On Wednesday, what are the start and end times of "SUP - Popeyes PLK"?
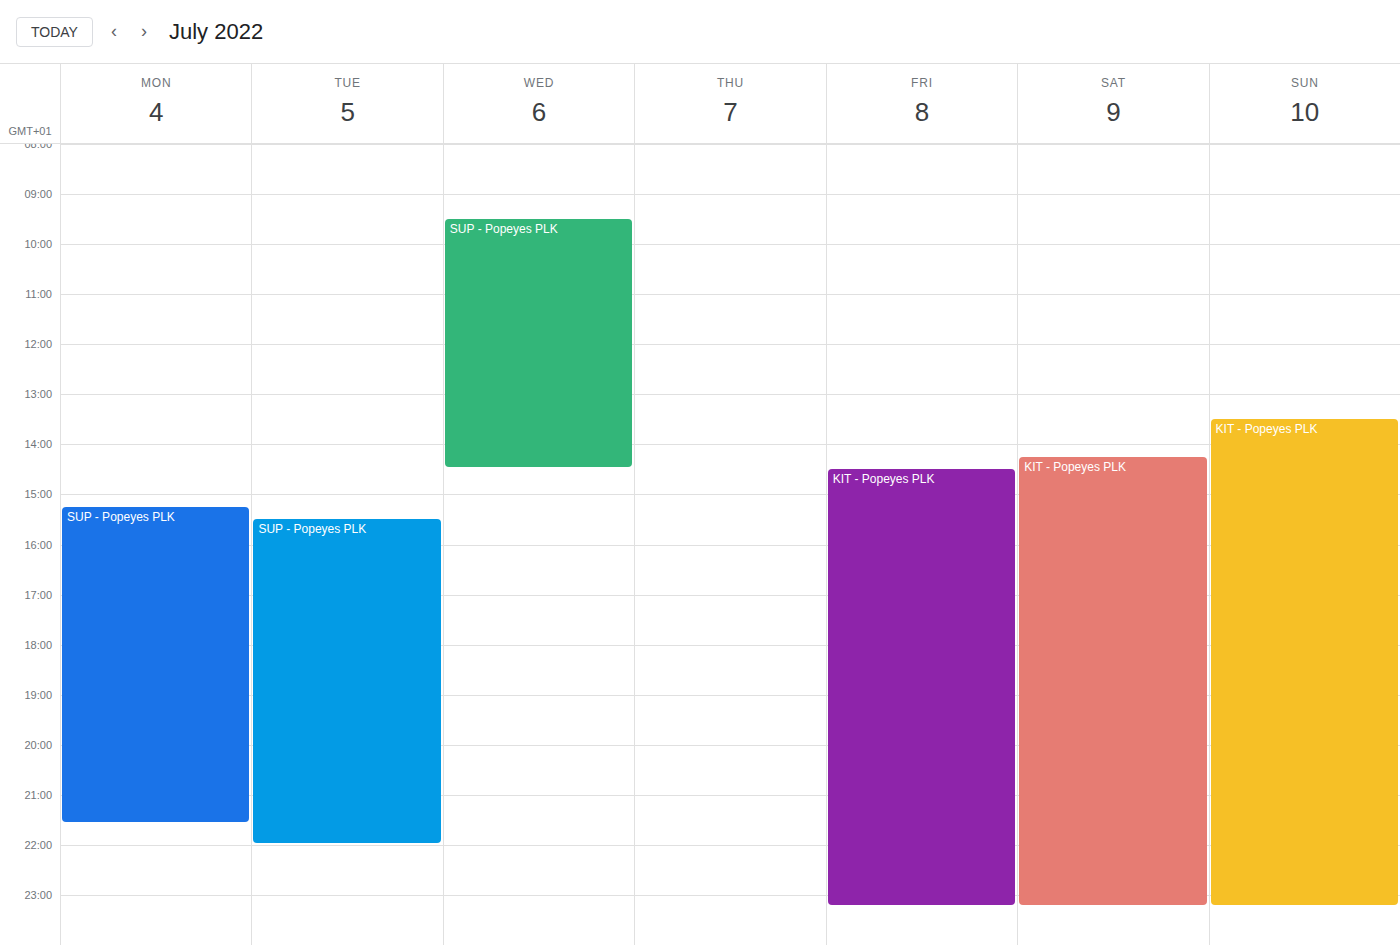
9:30 AM to 2:30 PM